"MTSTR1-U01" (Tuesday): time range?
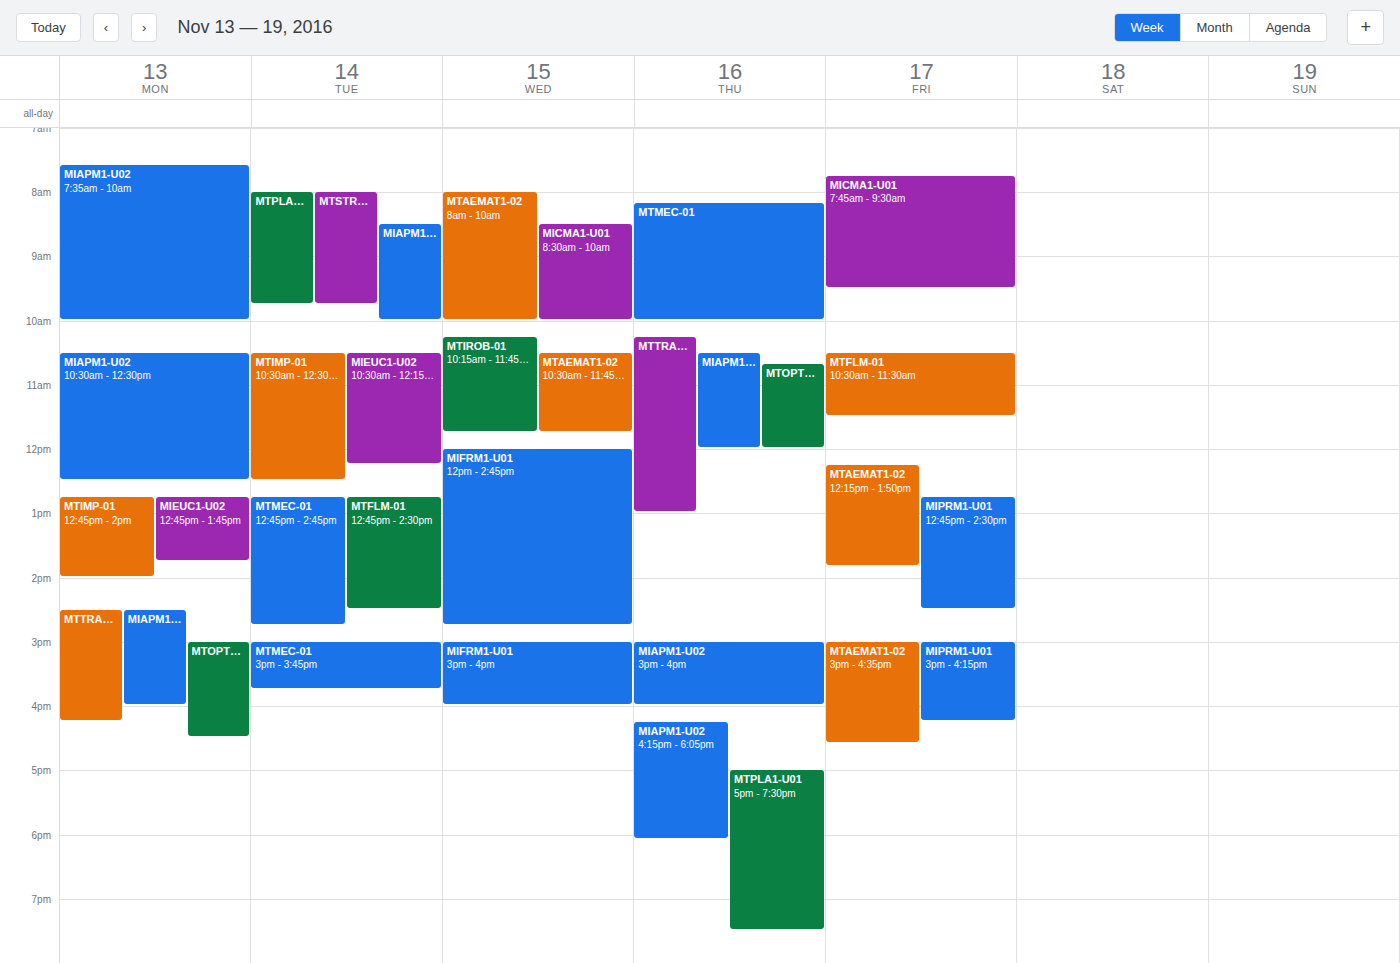
08:00 to 09:45